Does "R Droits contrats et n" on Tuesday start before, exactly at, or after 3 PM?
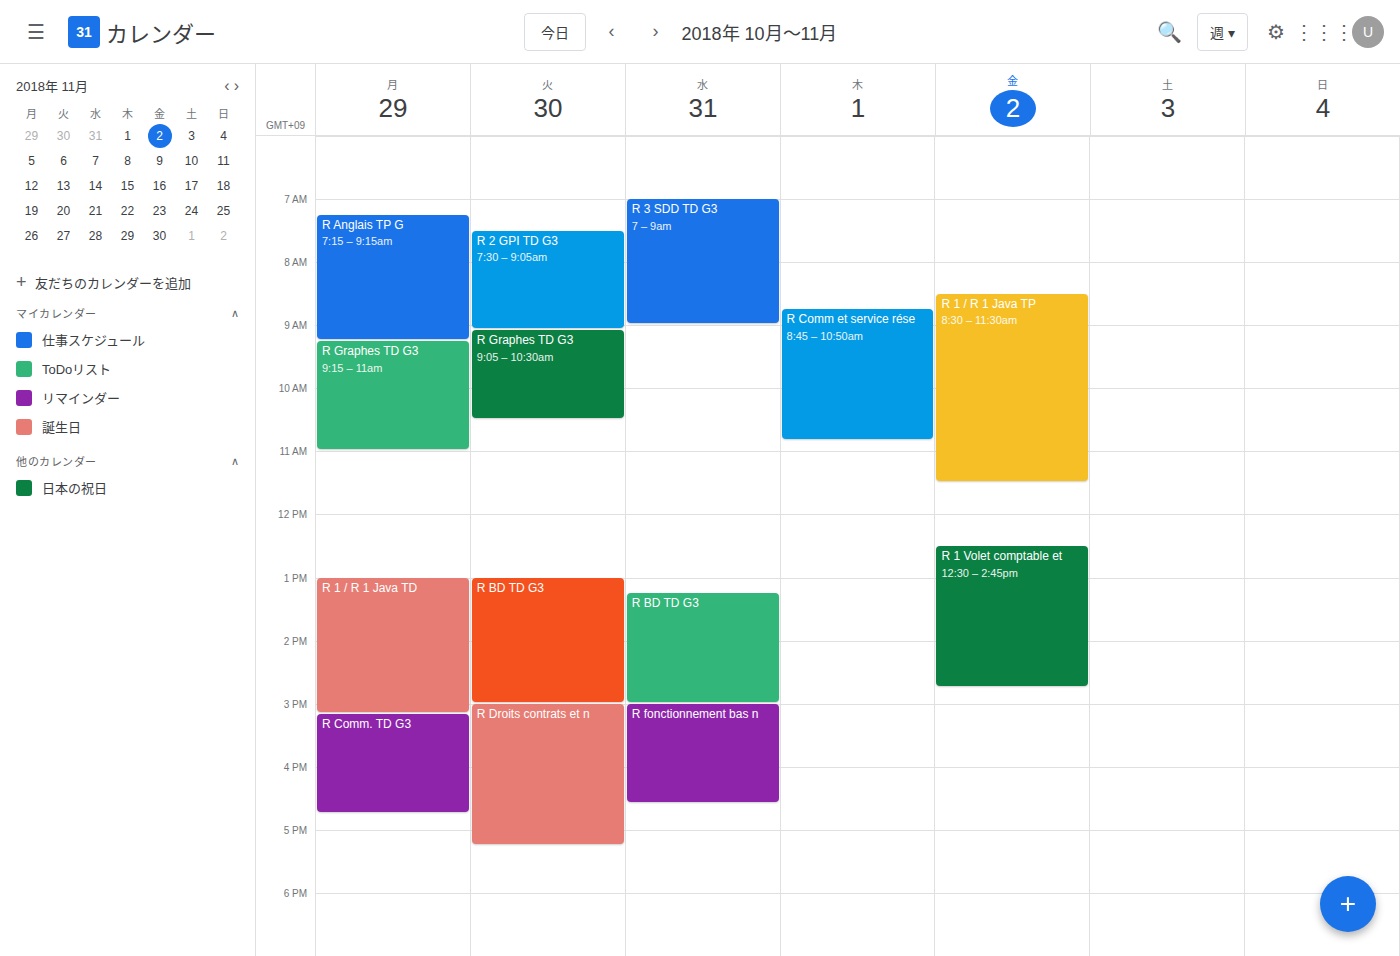
3:00 PM -- exactly at 3 PM, on the 3 PM line.